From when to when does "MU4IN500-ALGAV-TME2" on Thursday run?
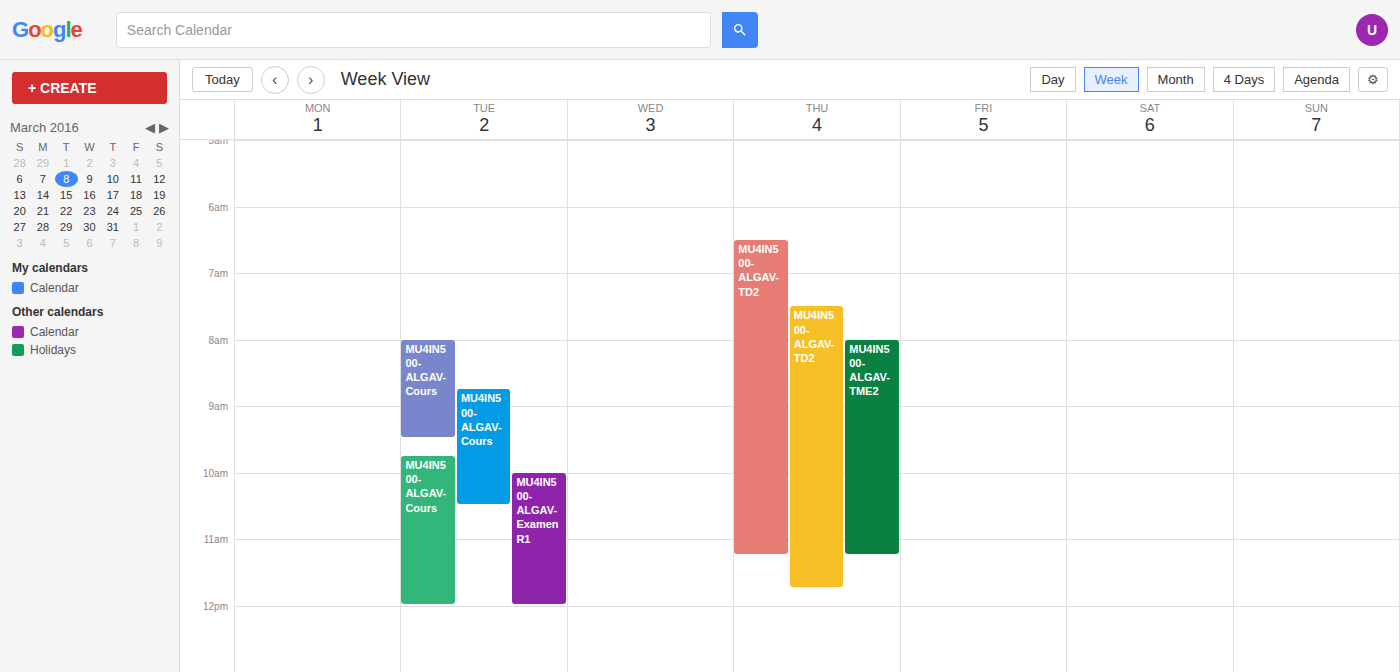
8:00 AM to 11:15 AM